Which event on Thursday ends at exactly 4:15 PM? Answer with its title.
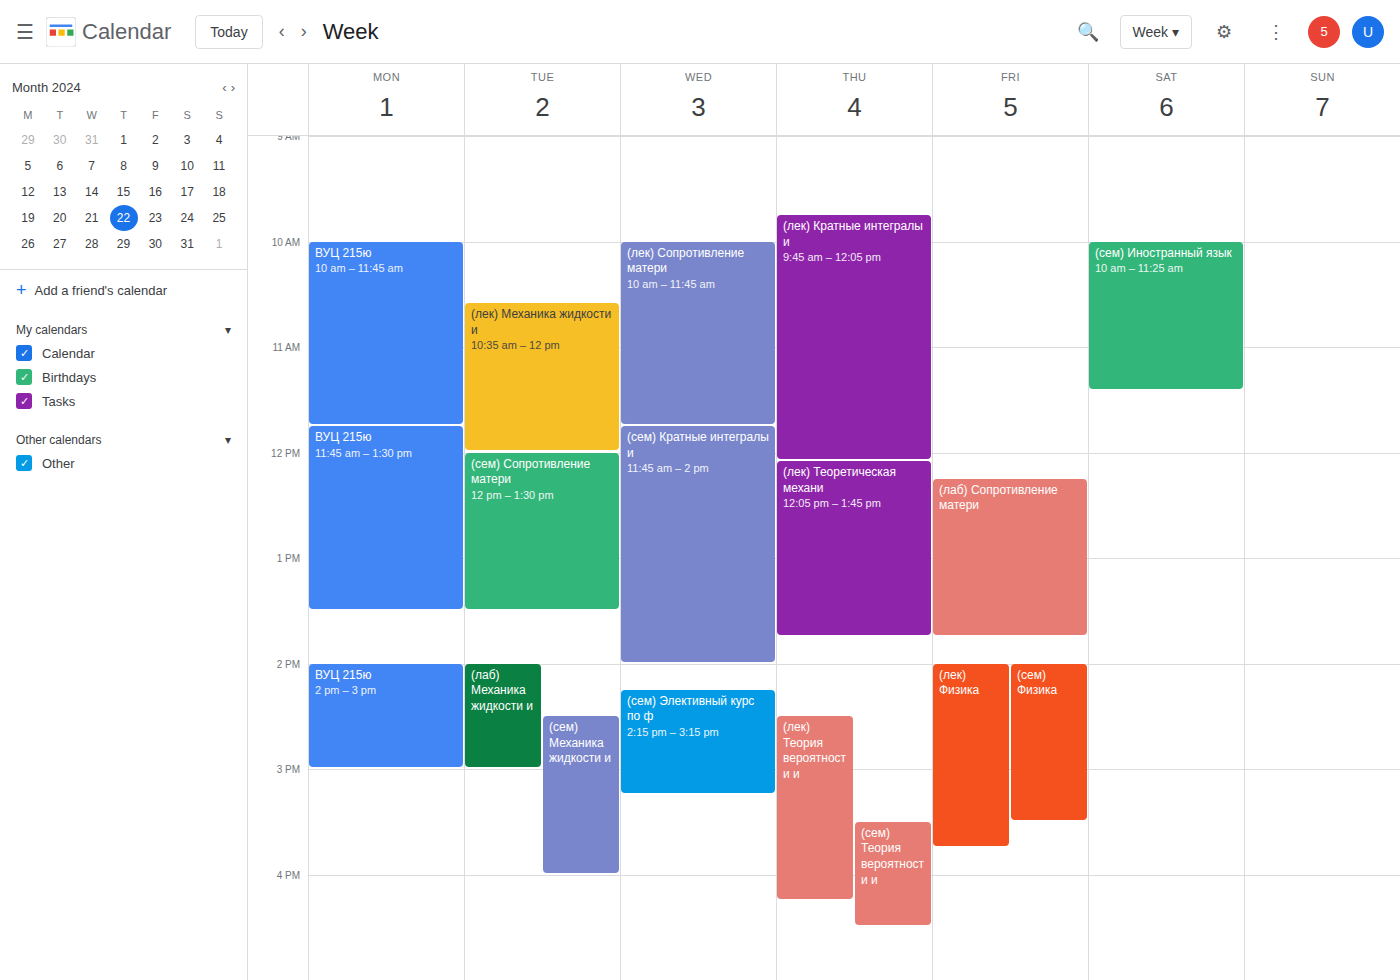
"(лек) Теория вероятности и"